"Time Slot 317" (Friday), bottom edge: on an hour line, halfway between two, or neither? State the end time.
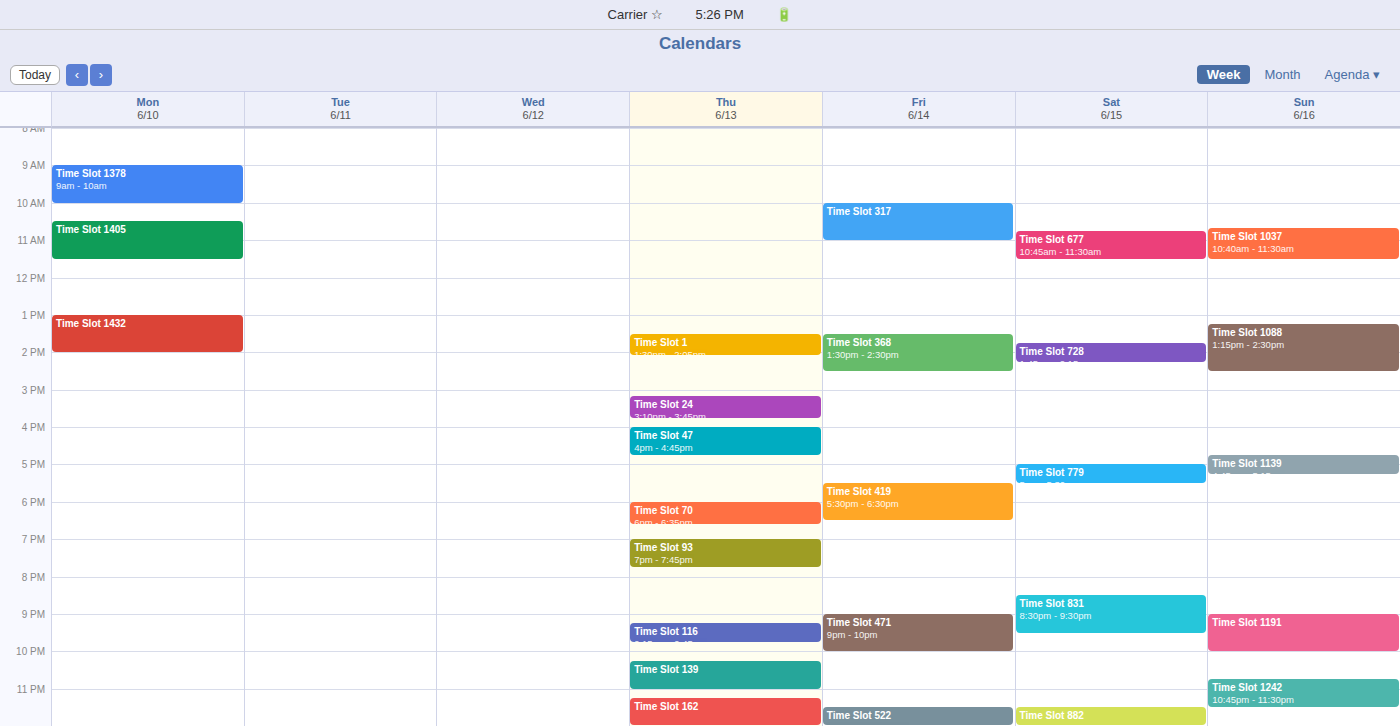
11:00 -- exactly on the 11:00 line.